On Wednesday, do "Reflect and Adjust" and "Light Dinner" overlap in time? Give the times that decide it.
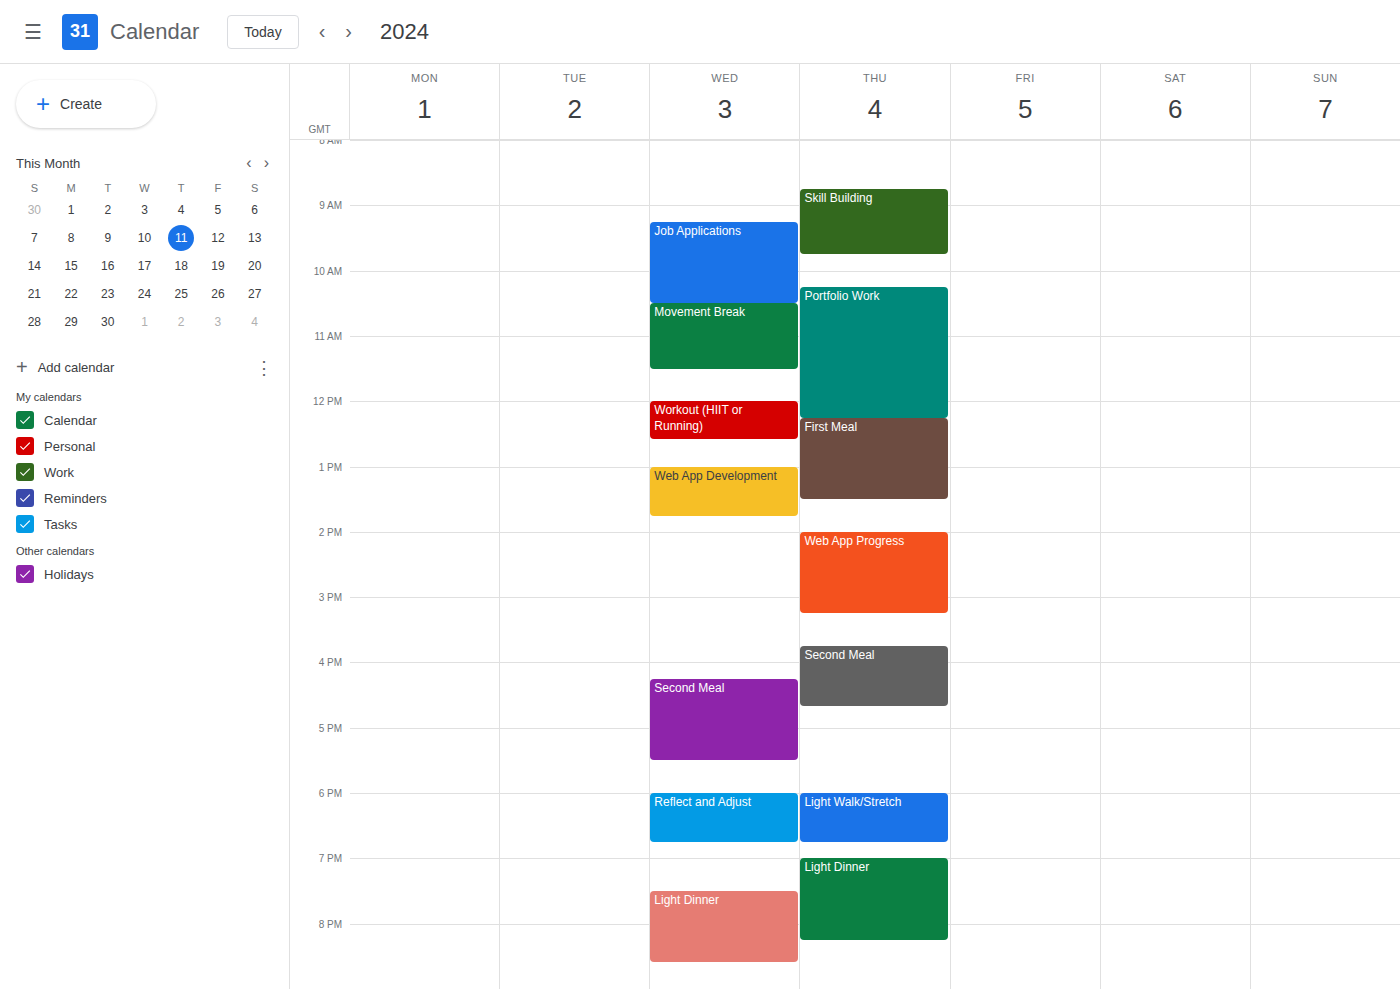
"Reflect and Adjust" ends at 6:45 PM and "Light Dinner" starts at 7:30 PM -- no overlap.